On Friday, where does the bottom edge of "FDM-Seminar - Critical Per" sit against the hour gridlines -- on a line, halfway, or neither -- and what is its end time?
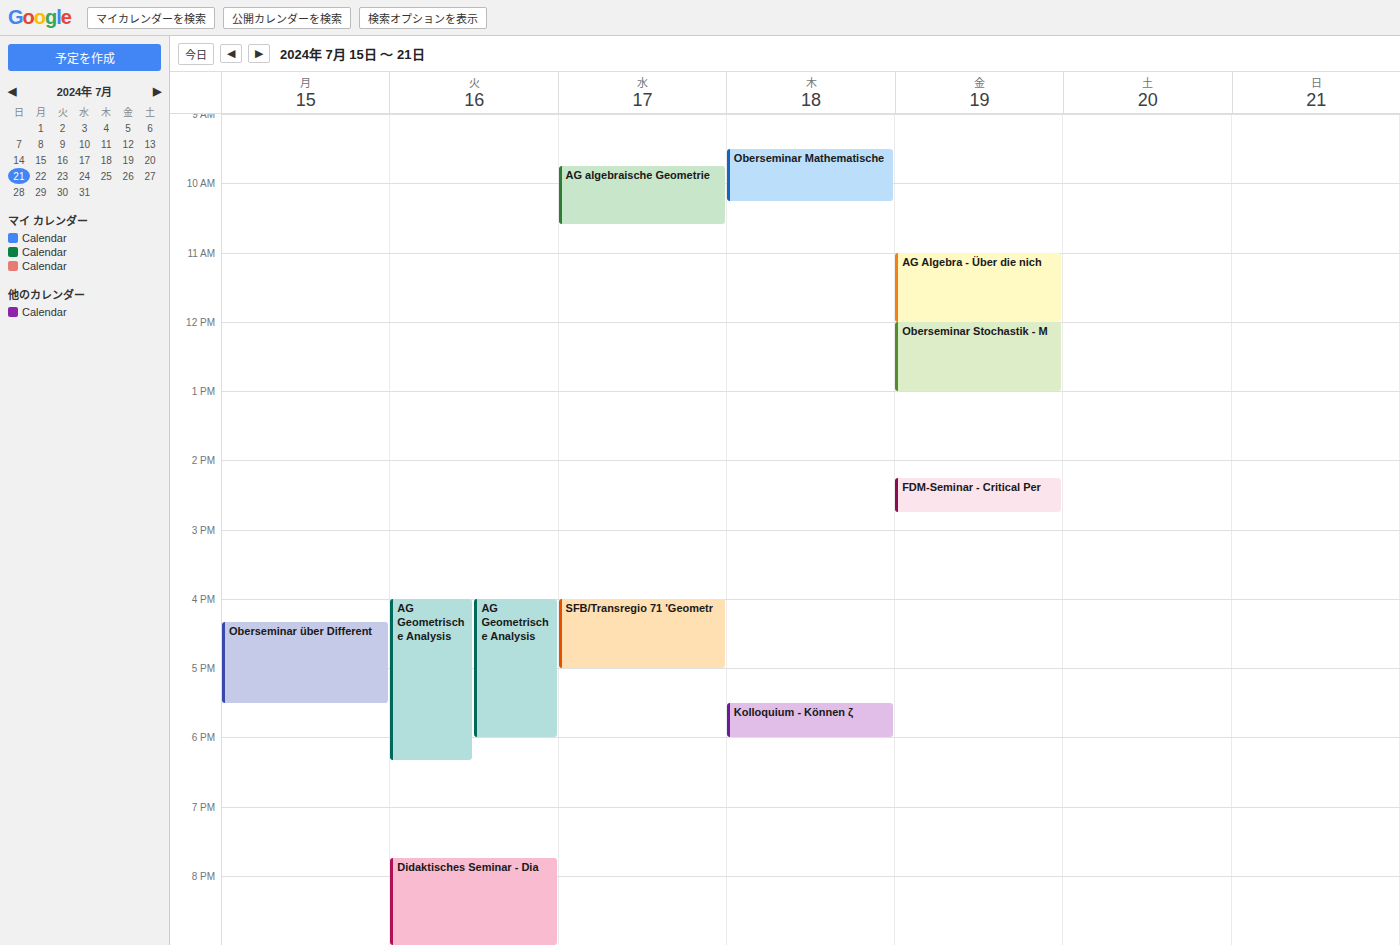
2:45 PM -- neither: three quarters of the way from the 2 PM line to the 3 PM line.